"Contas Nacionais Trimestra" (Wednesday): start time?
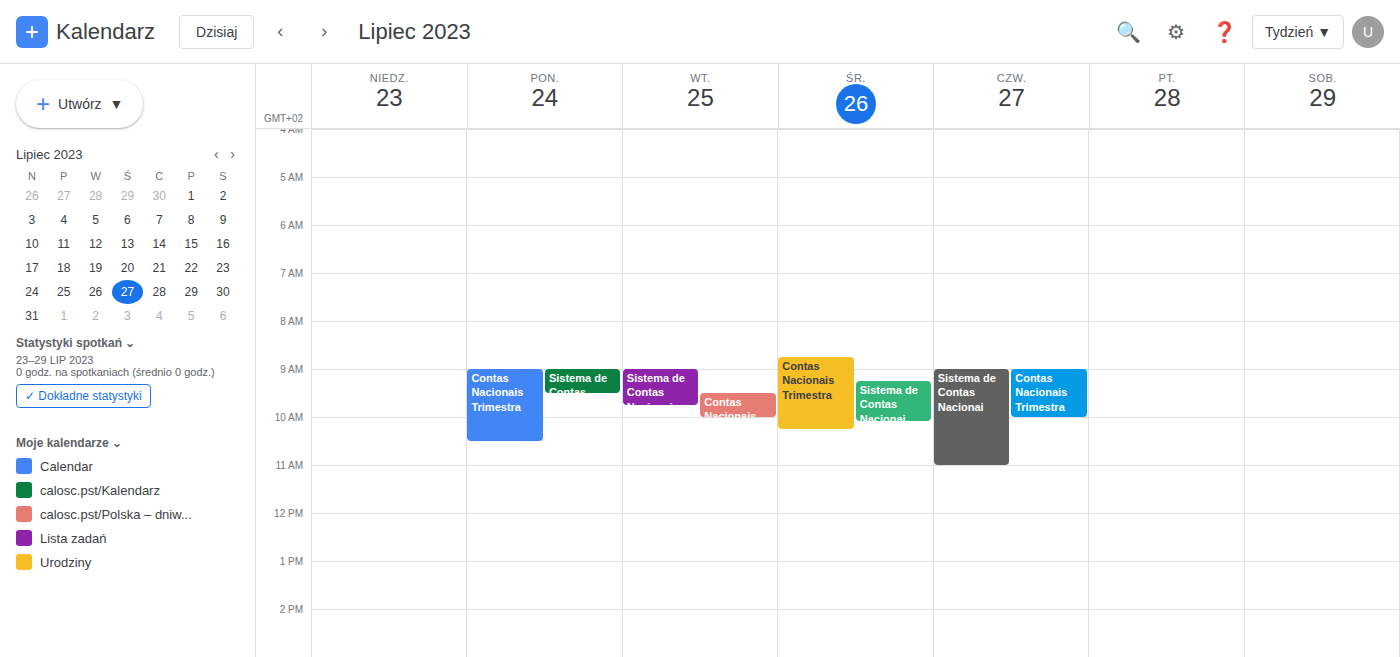
8:45 AM